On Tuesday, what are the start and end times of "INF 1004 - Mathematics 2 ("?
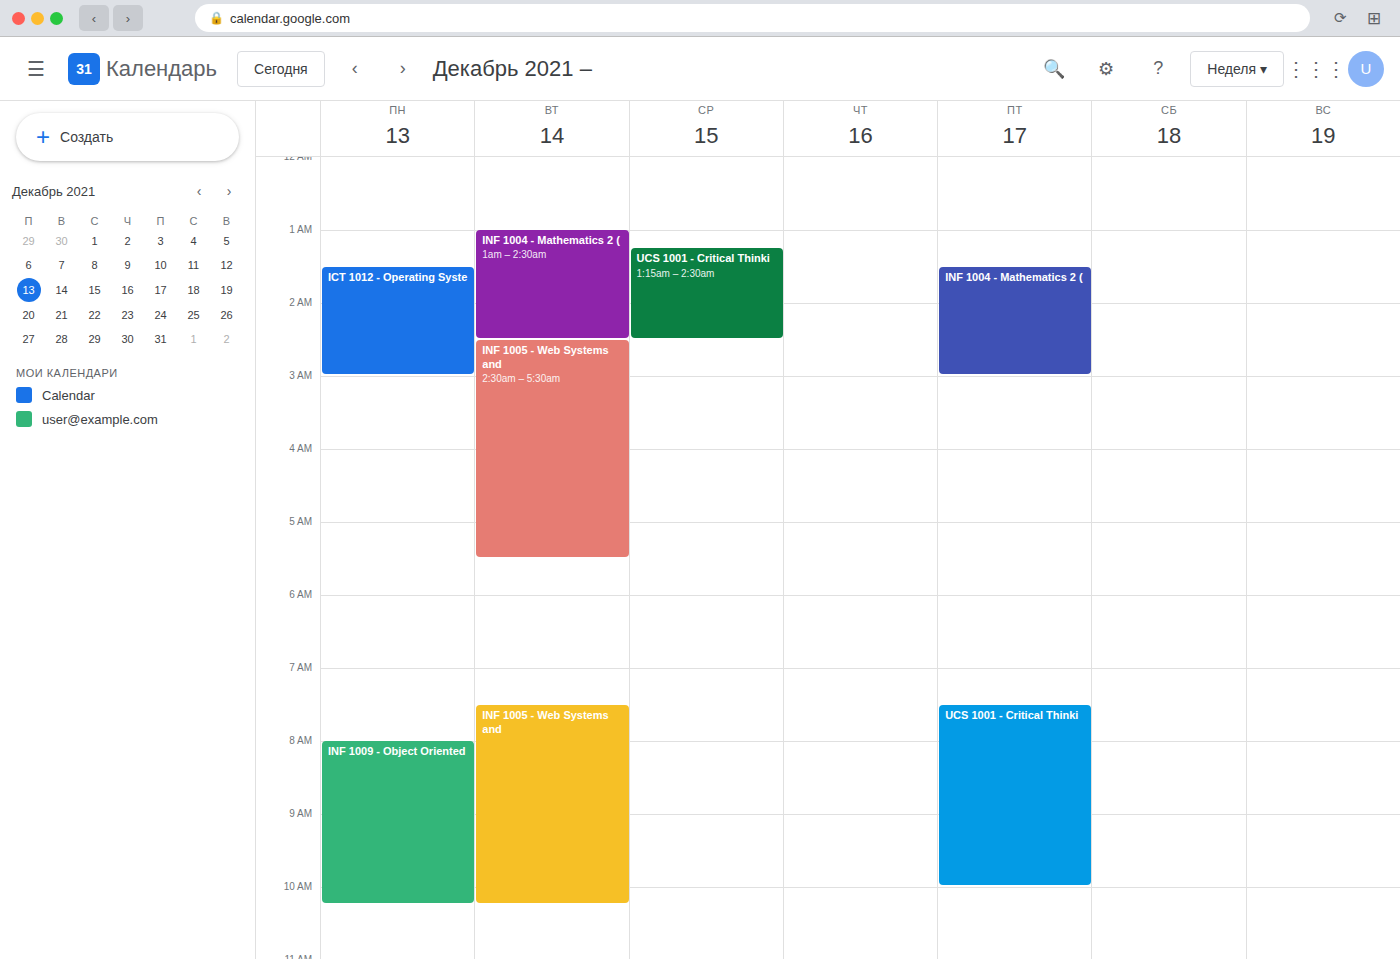
01:00 to 02:30